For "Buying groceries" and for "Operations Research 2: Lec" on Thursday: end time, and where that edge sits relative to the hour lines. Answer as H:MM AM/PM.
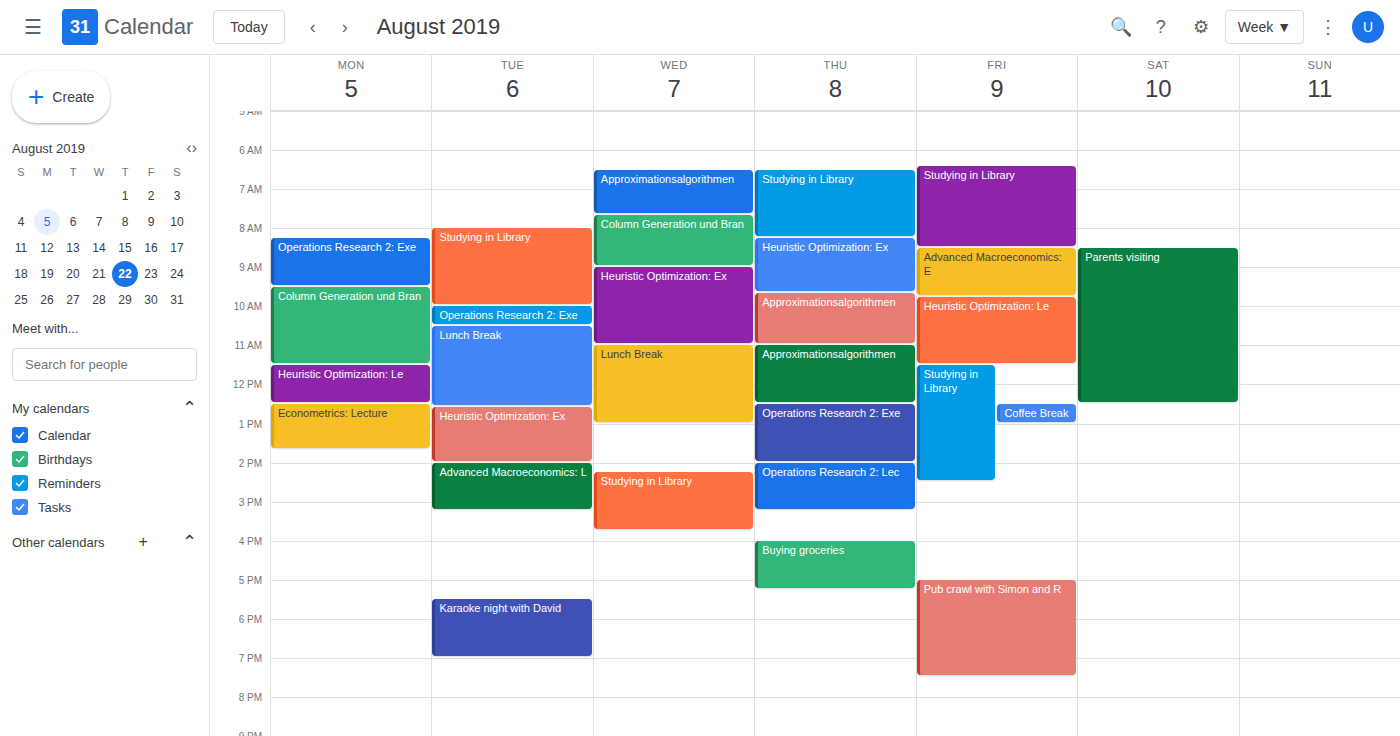
"Buying groceries": 5:15 PM, neither: a quarter of the way from the 5 PM line to the 6 PM line. "Operations Research 2: Lec": 3:15 PM, neither: a quarter of the way from the 3 PM line to the 4 PM line.